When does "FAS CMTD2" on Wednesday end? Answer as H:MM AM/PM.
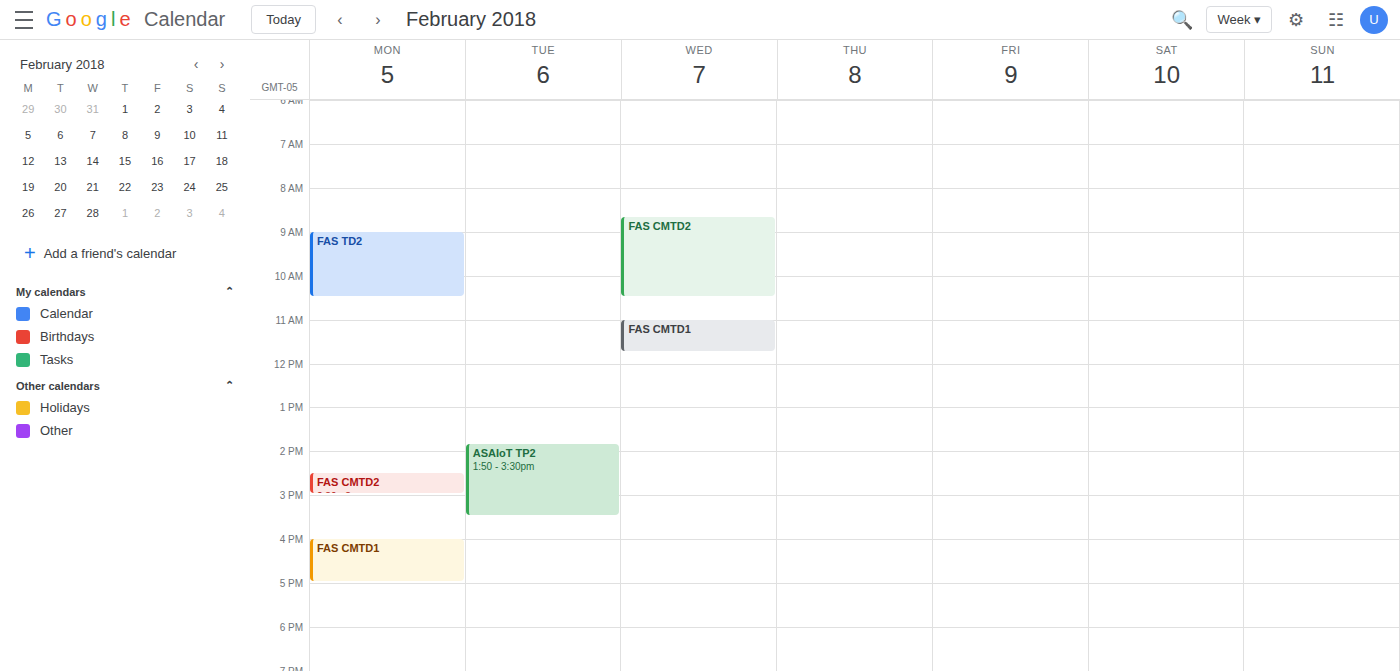
10:30 AM